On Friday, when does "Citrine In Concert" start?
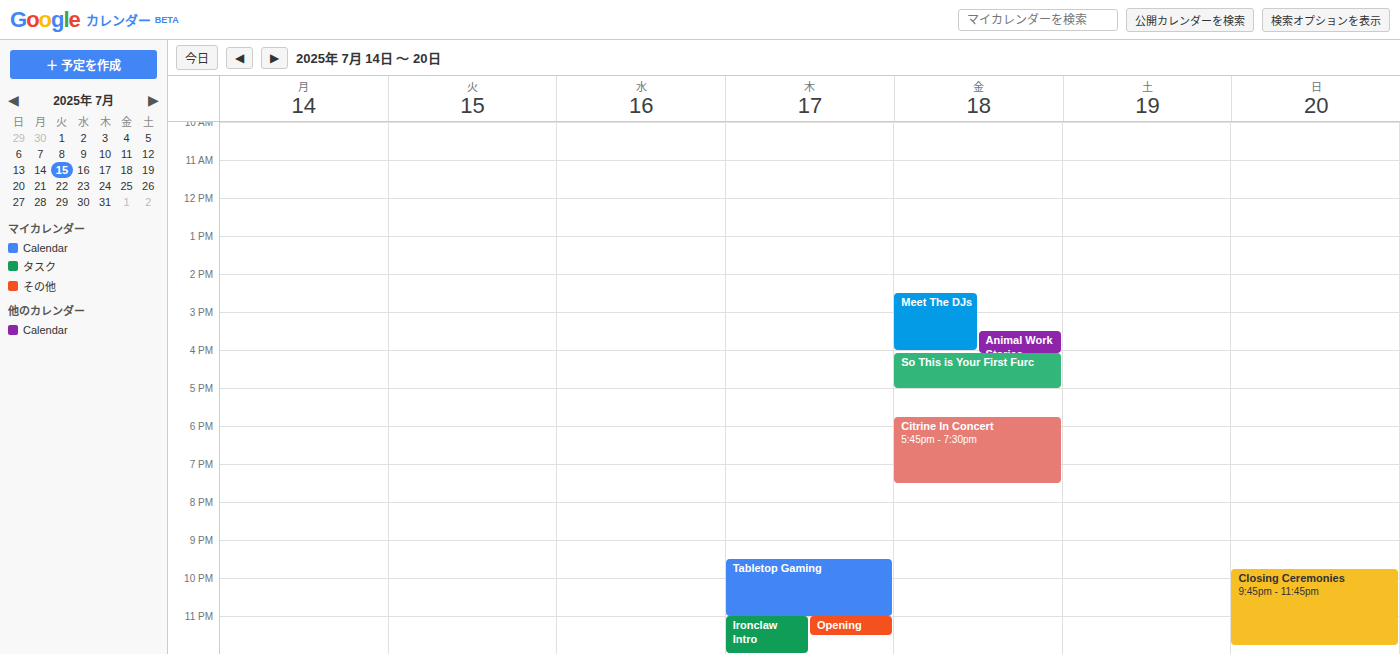
5:45 PM